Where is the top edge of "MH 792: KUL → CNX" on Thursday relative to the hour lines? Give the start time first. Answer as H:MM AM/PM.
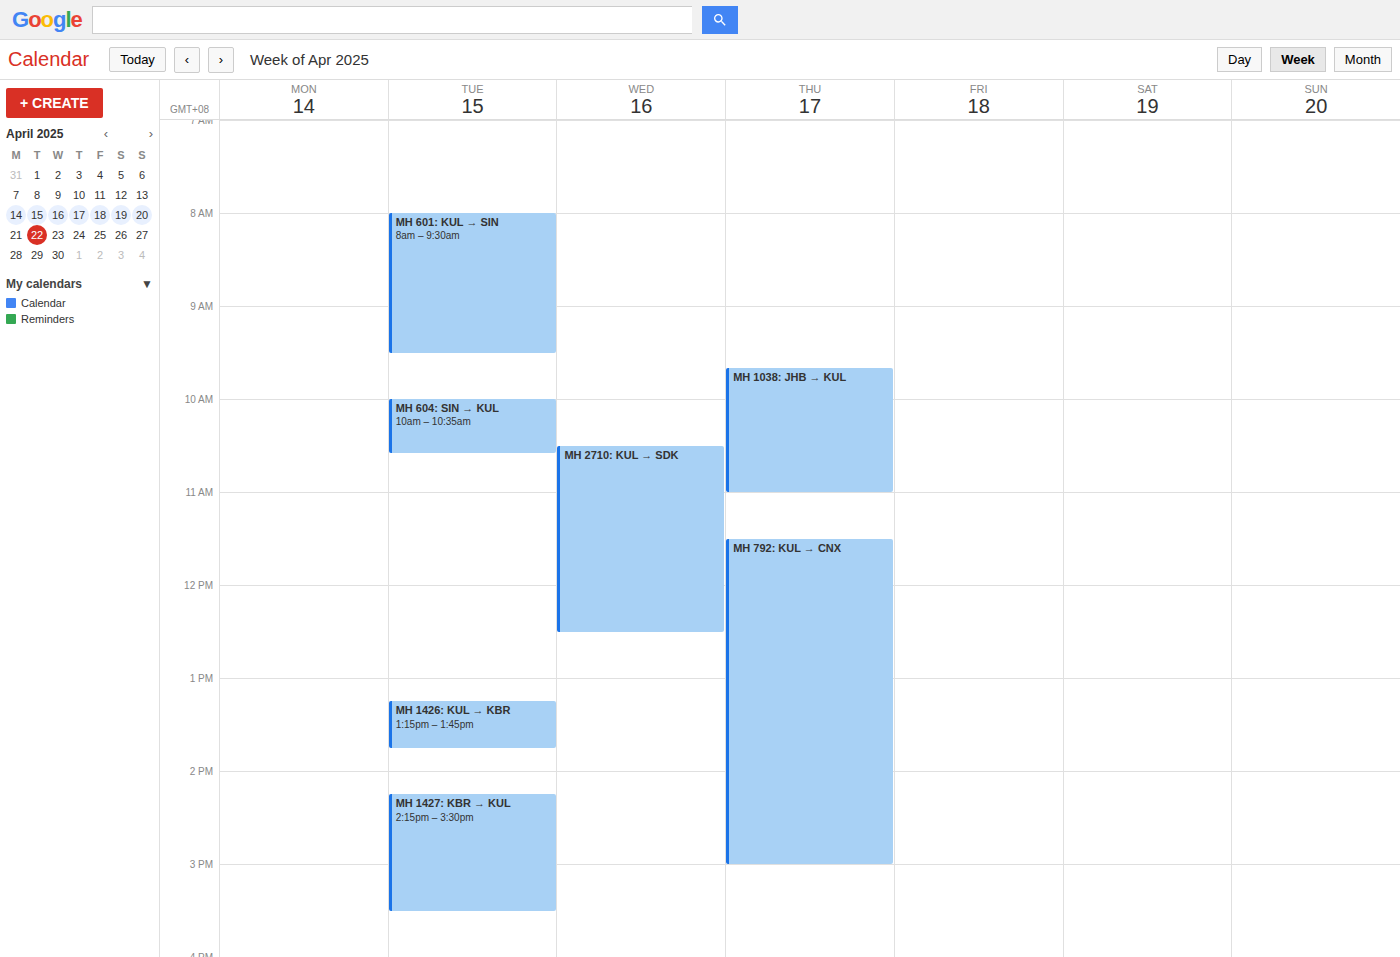
11:30 AM -- halfway between the 11 AM and 12 PM lines.